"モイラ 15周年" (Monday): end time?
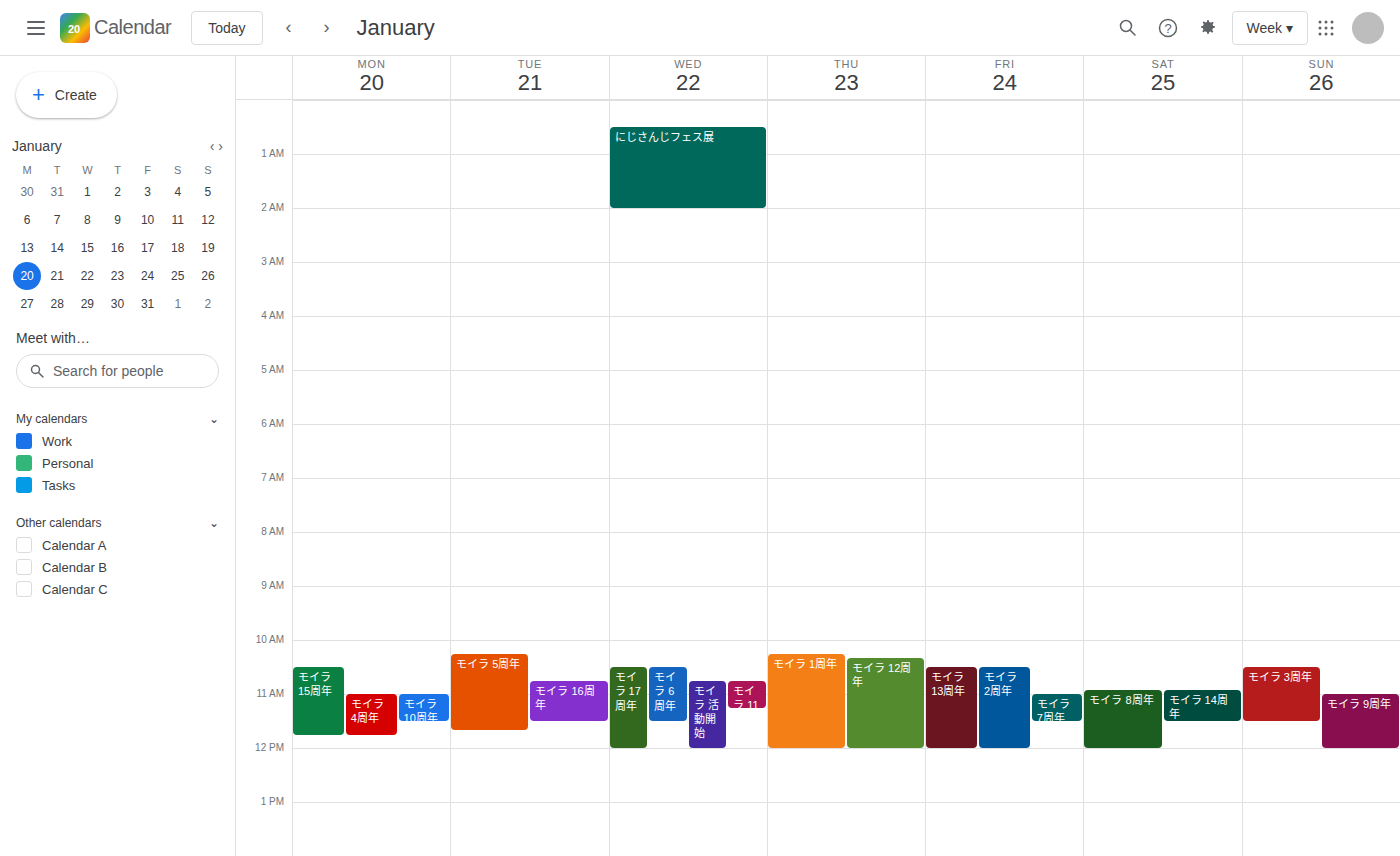
11:45 AM